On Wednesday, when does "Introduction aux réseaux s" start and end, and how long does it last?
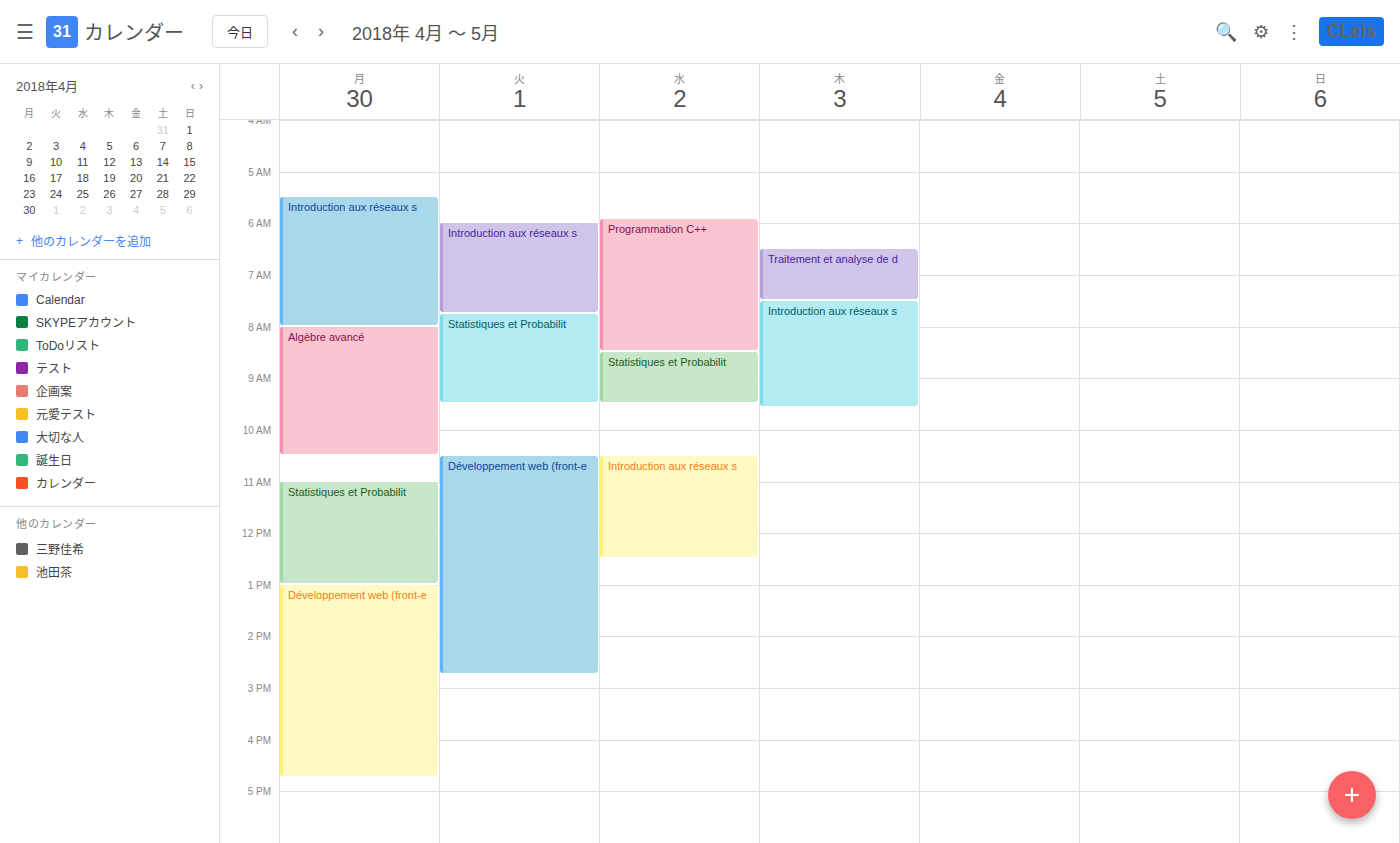
10:30 to 12:30, 2 hours